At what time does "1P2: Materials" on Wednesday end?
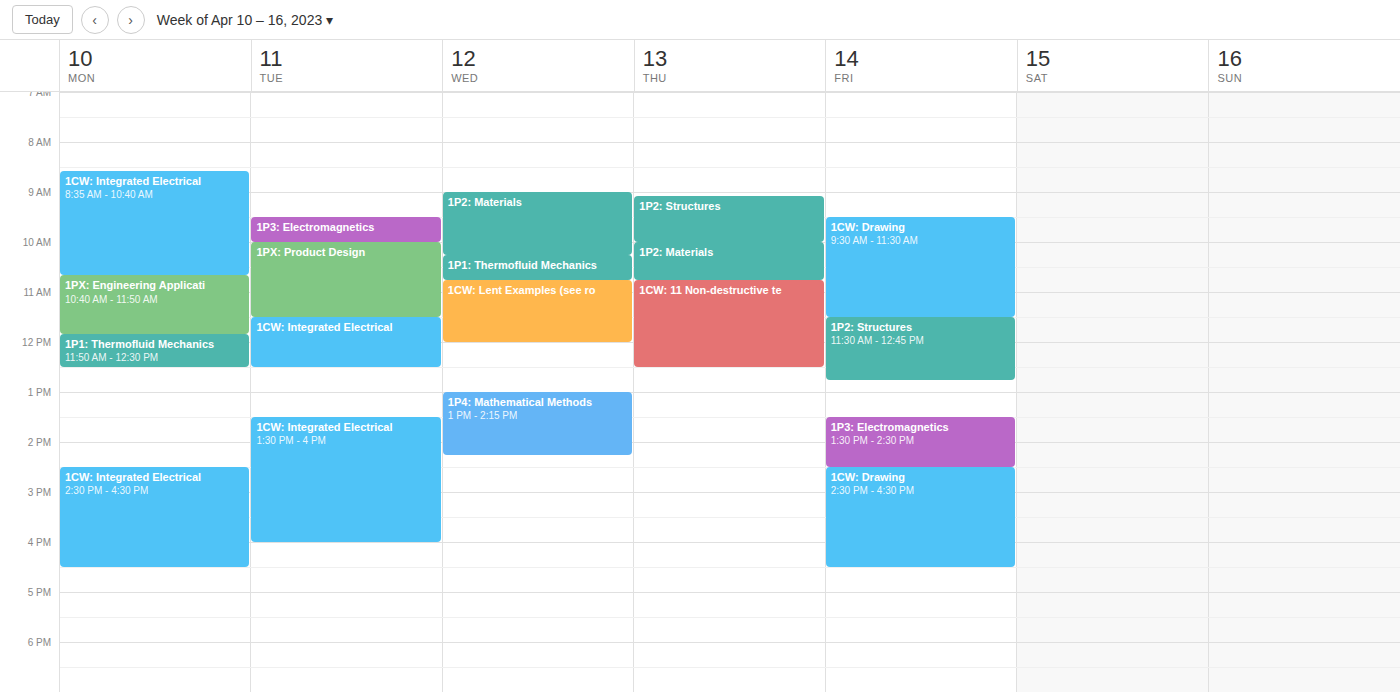
10:15